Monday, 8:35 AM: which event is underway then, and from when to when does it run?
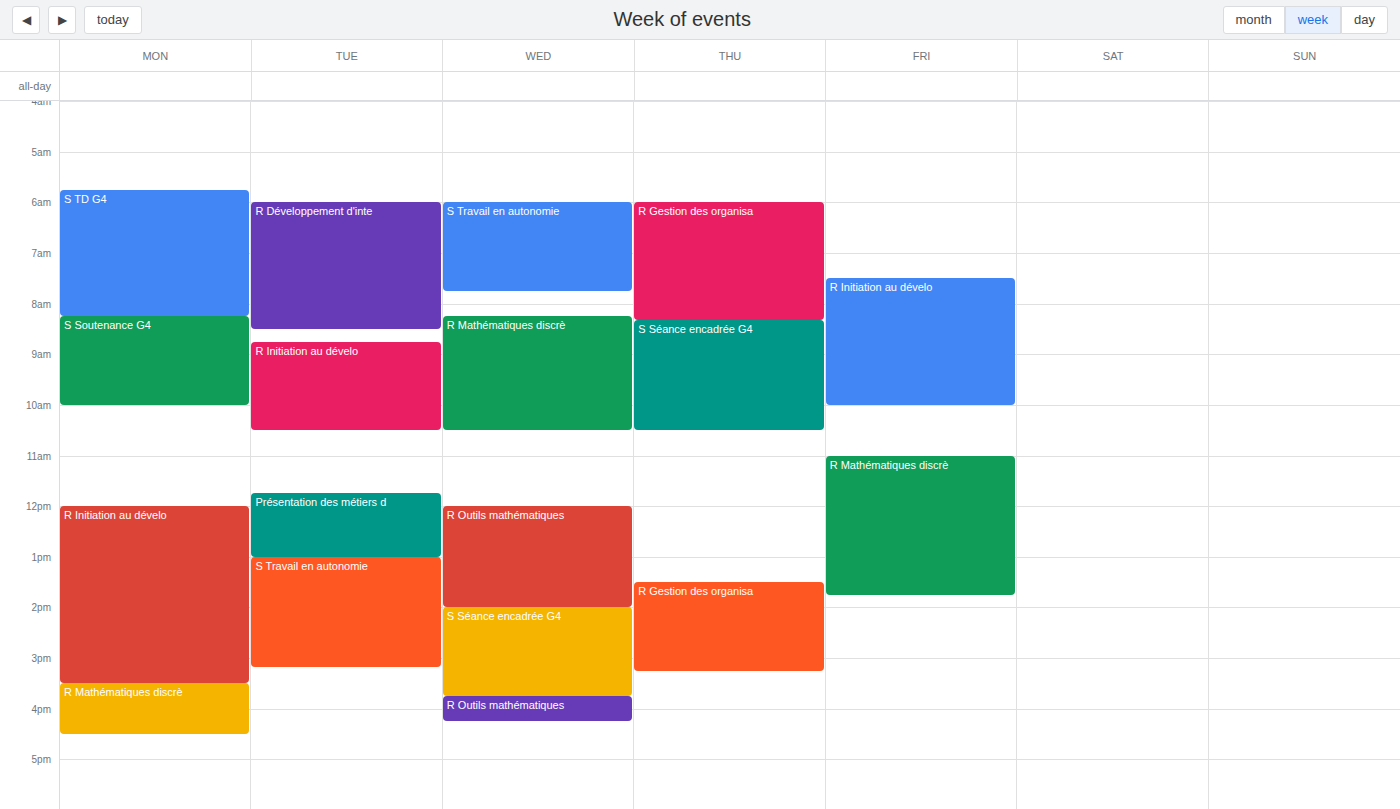
"S Soutenance G4", 8:15 AM to 10:00 AM